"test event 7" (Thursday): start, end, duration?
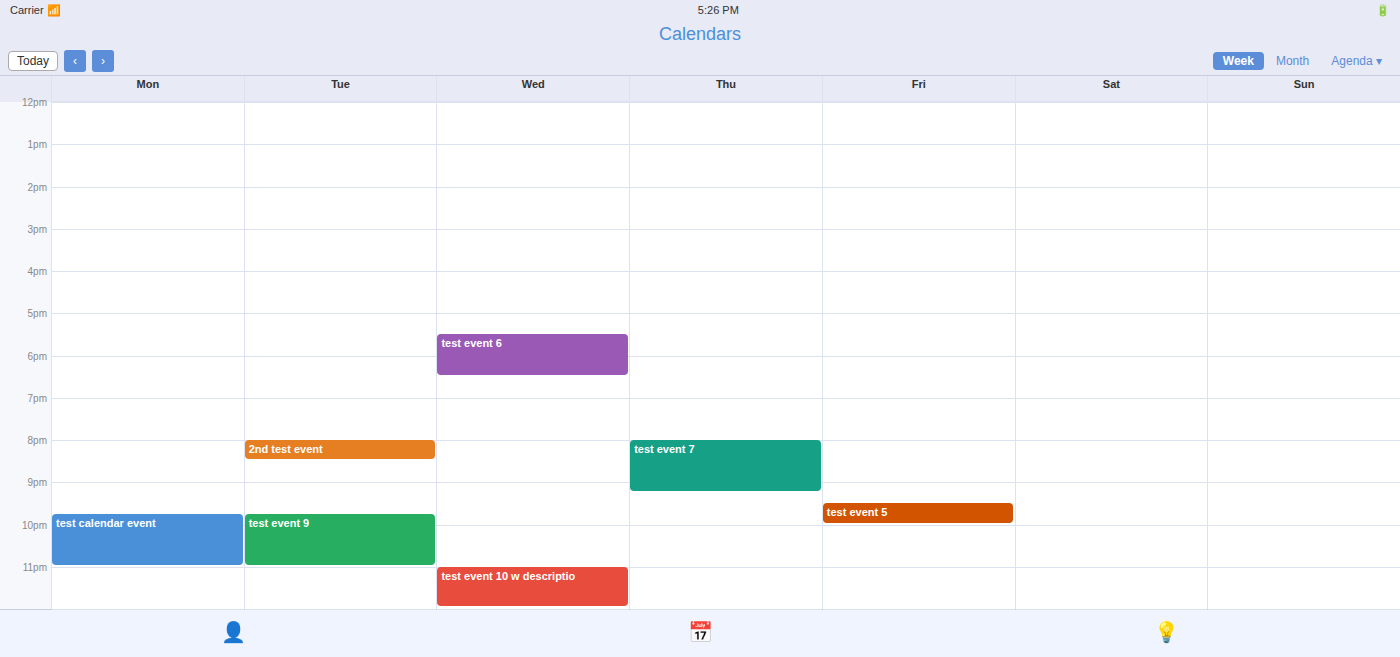
8:00 PM to 9:15 PM, 1 hour 15 minutes